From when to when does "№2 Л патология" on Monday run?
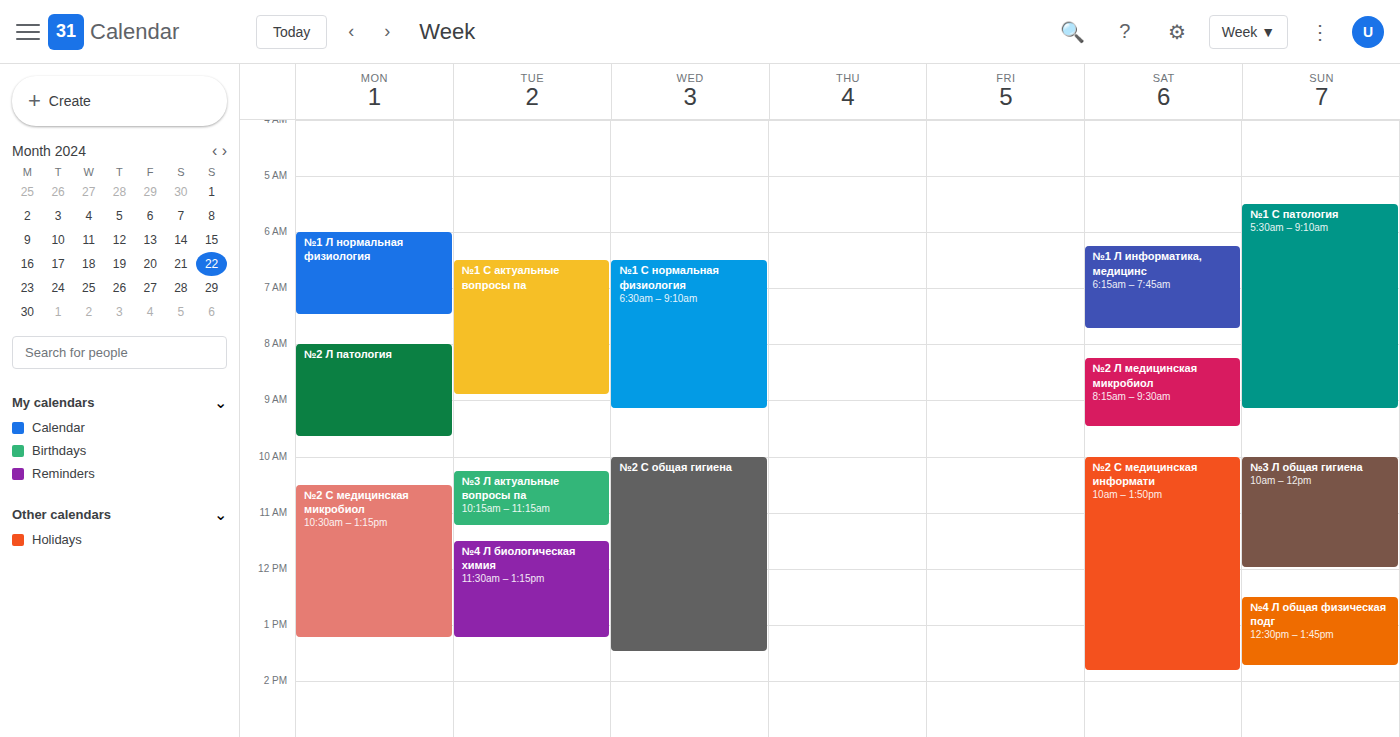
8:00 AM to 9:40 AM